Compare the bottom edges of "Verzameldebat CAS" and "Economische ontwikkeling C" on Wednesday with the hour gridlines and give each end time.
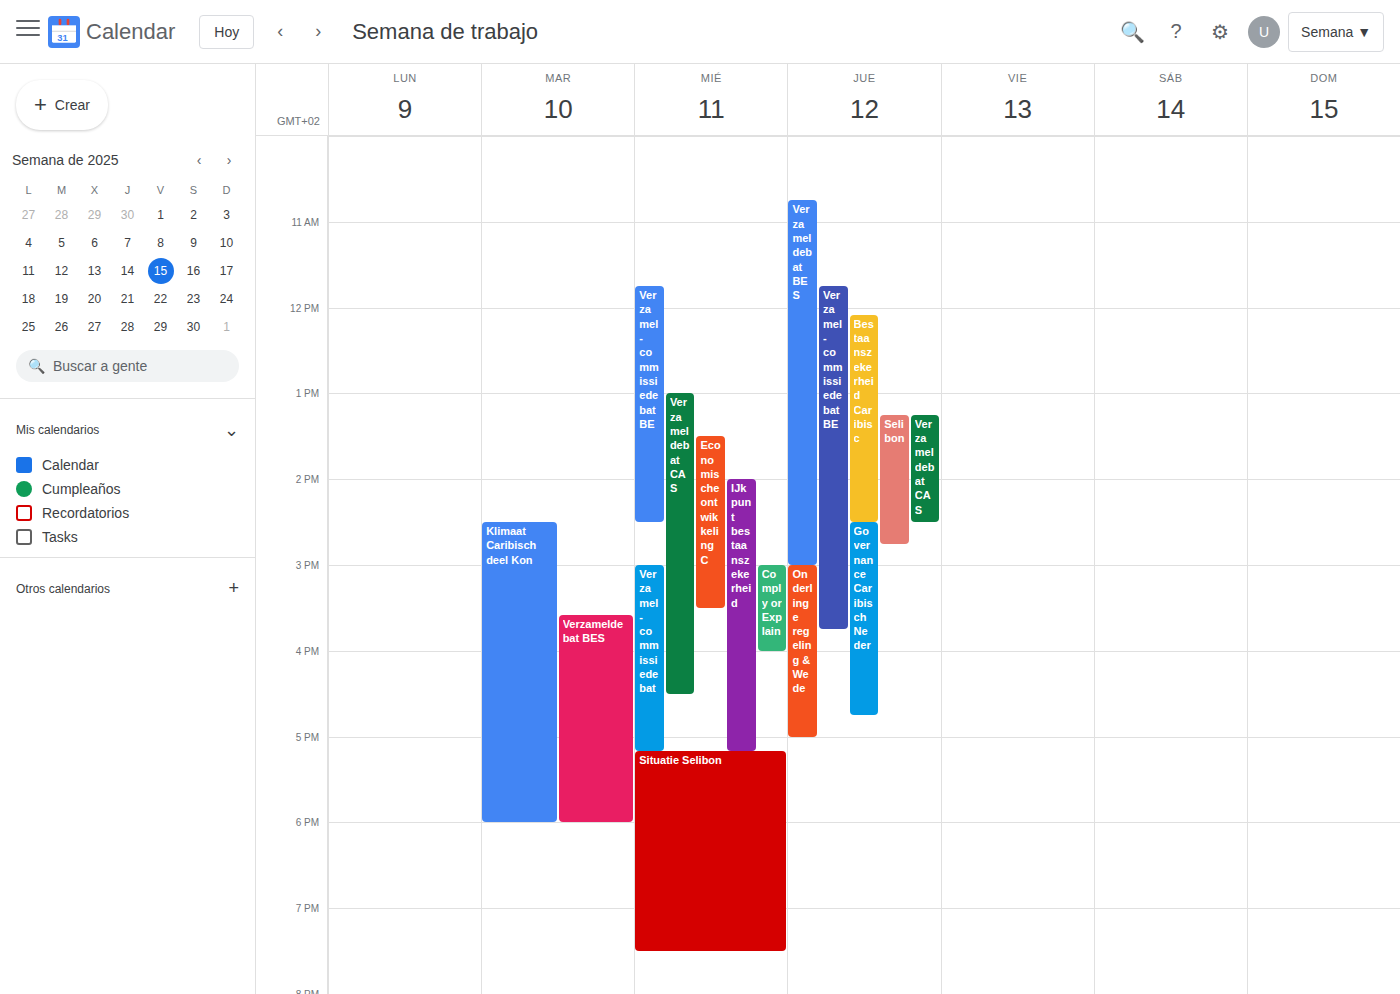
"Verzameldebat CAS": 16:30, halfway between the 16:00 and 17:00 lines. "Economische ontwikkeling C": 15:30, halfway between the 15:00 and 16:00 lines.